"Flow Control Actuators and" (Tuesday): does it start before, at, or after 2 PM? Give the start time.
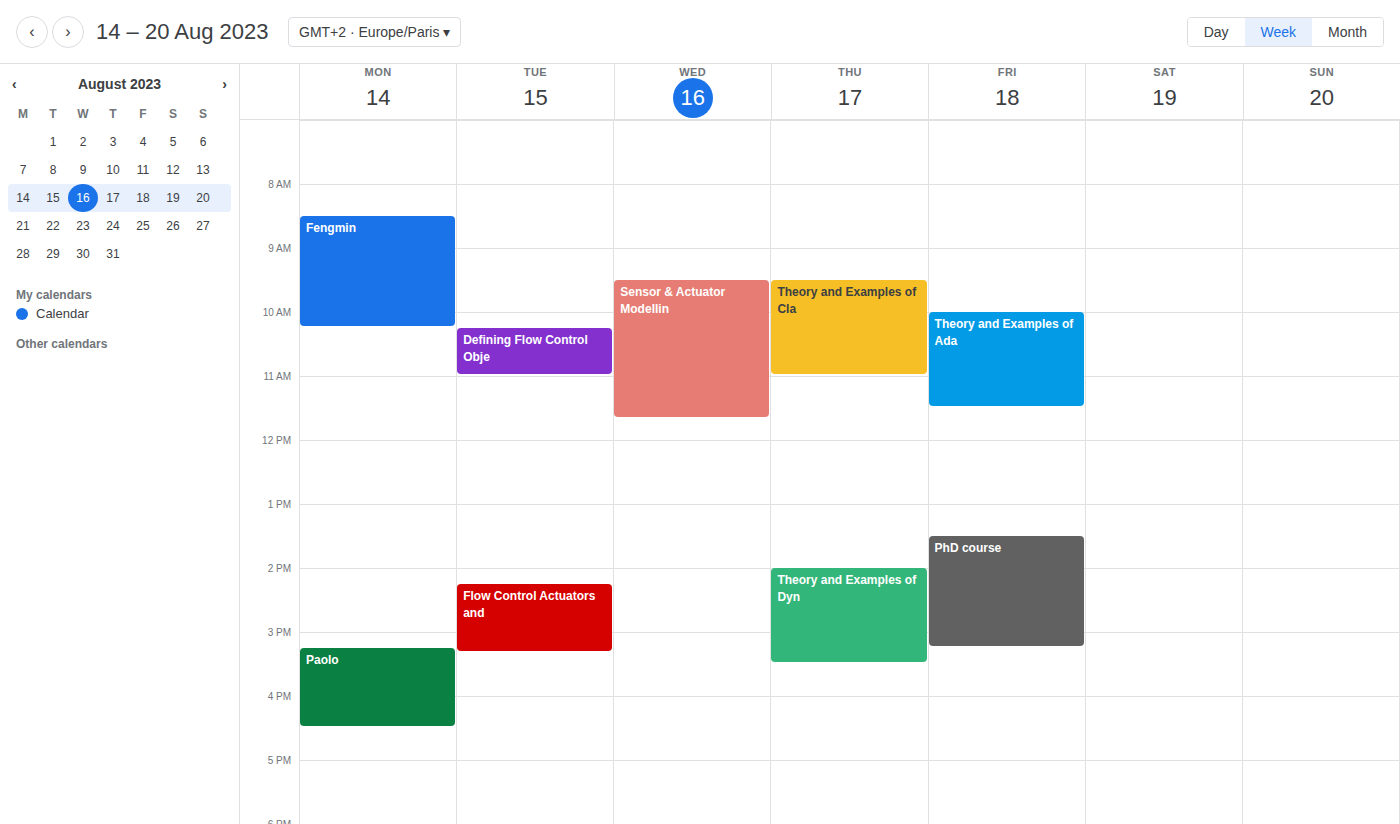
2:15 PM -- after 2 PM, 15 minutes below the 2 PM line.